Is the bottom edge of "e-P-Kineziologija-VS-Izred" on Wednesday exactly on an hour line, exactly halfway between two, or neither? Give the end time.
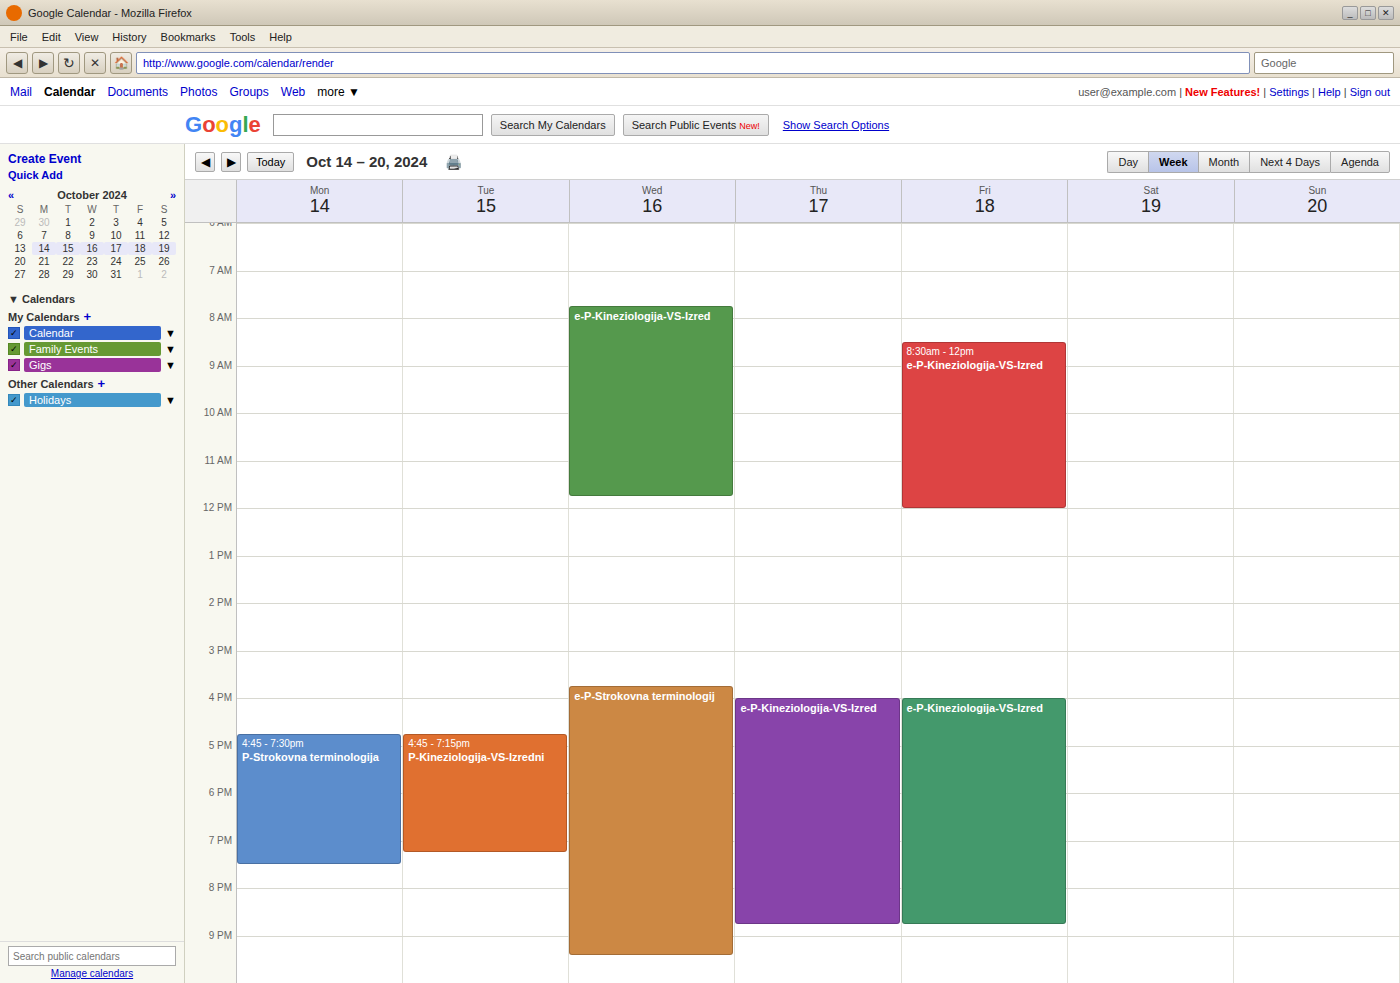
11:45 AM -- neither: three quarters of the way from the 11 AM line to the 12 PM line.